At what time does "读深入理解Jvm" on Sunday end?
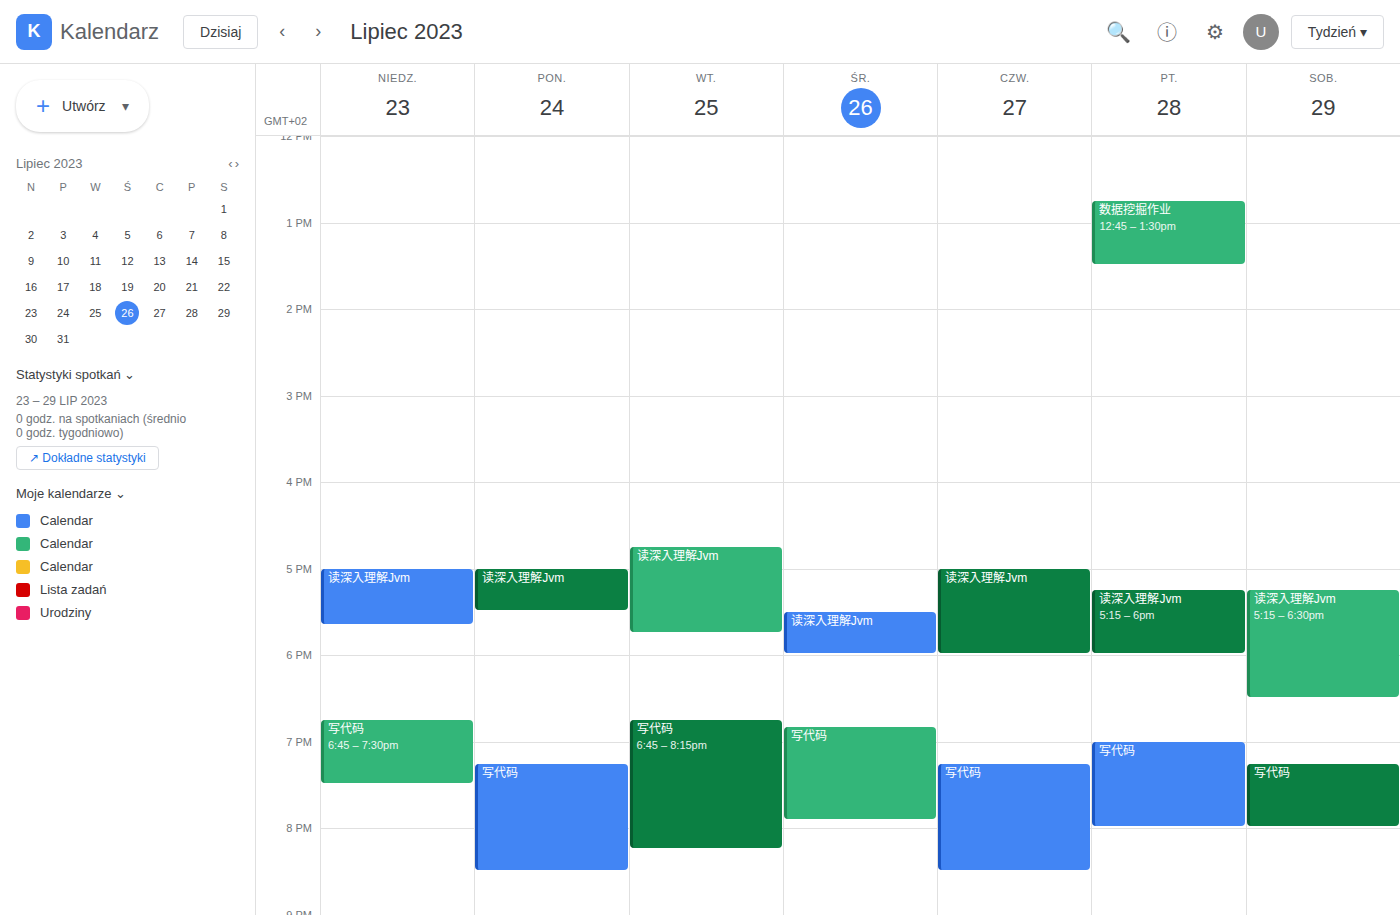
17:40